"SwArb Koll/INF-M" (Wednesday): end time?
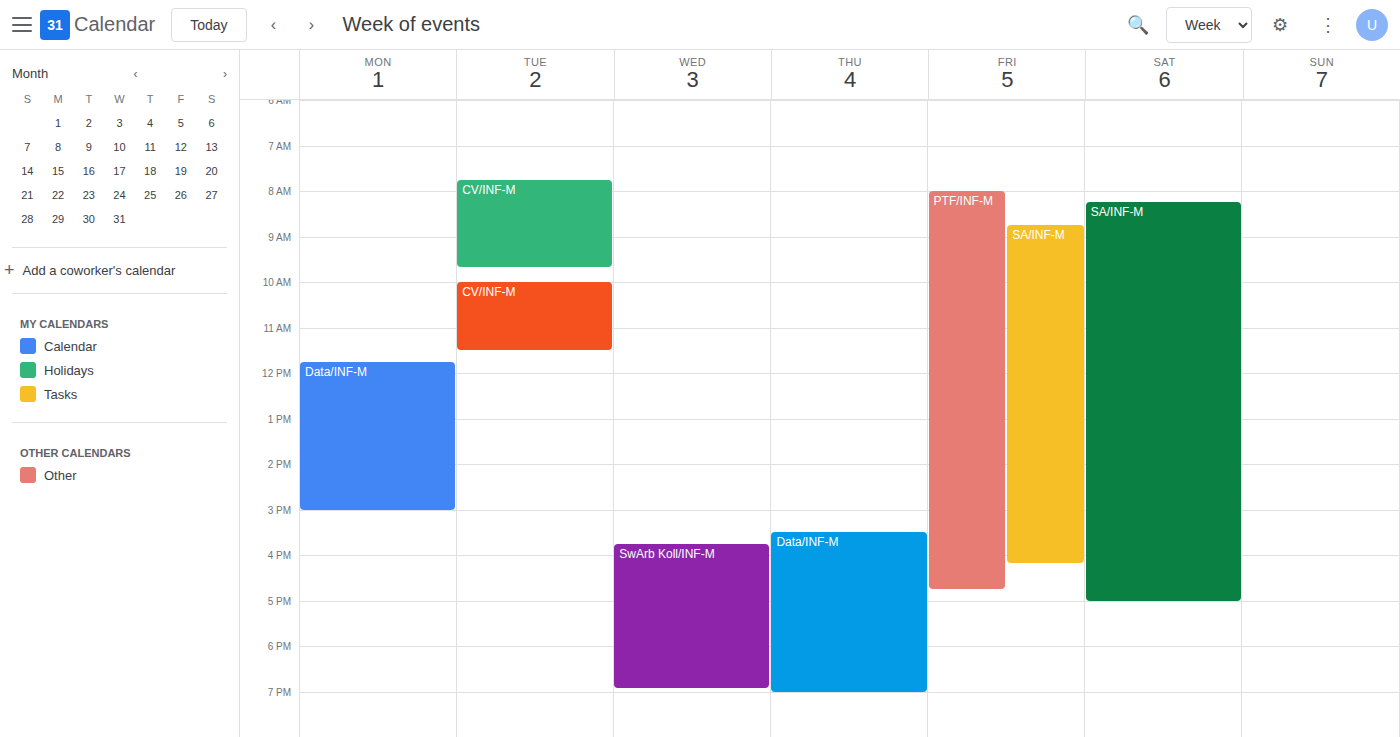
6:55 PM